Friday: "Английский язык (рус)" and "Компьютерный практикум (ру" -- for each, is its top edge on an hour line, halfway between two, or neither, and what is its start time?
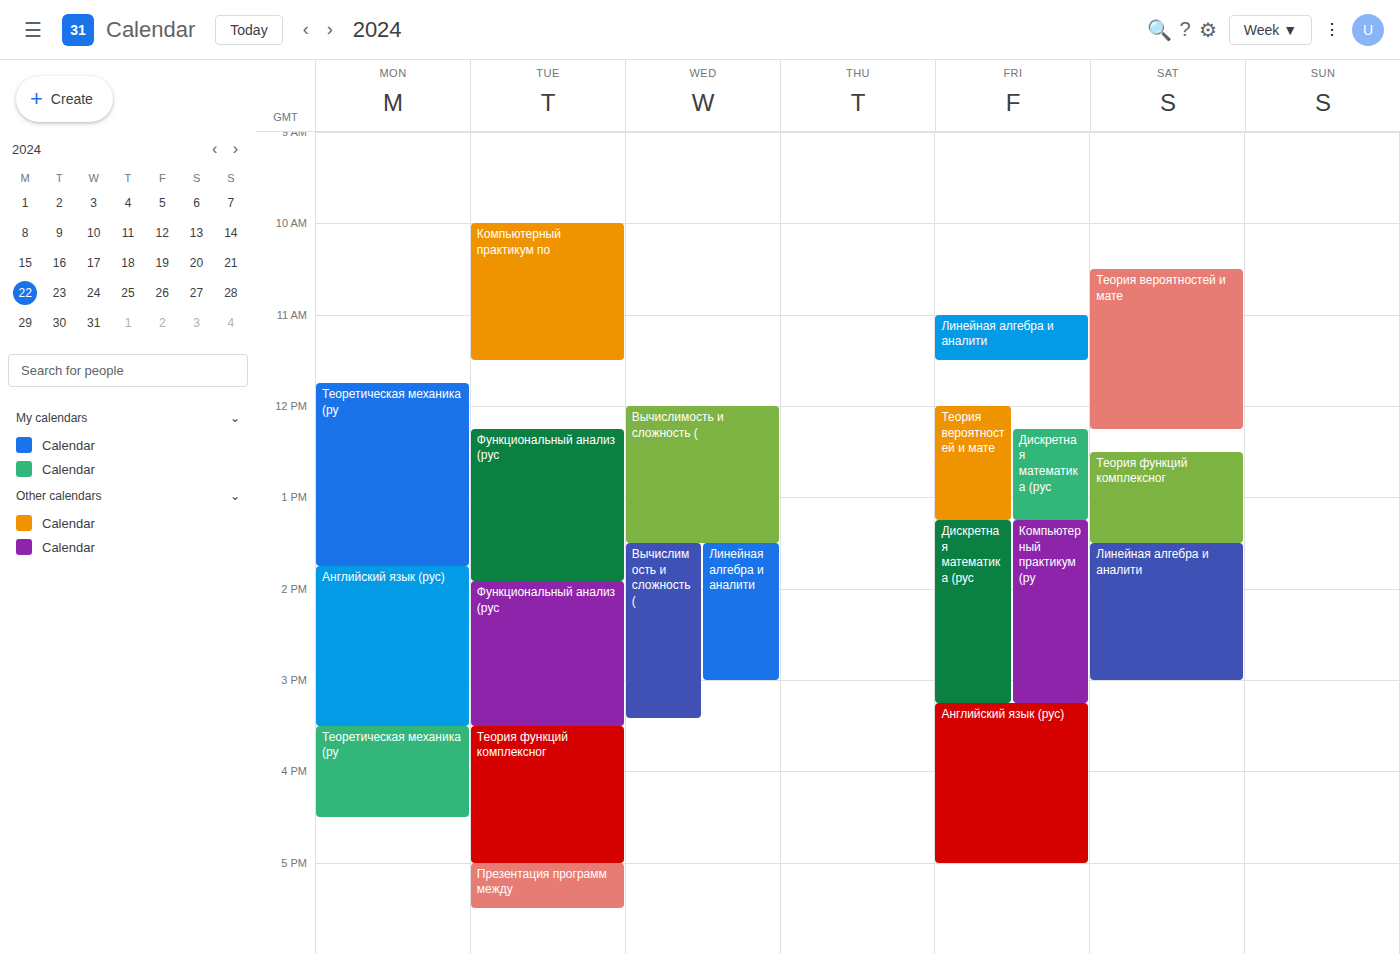
"Английский язык (рус)": 3:15 PM, neither: a quarter of the way from the 3 PM line to the 4 PM line. "Компьютерный практикум (ру": 1:15 PM, neither: a quarter of the way from the 1 PM line to the 2 PM line.